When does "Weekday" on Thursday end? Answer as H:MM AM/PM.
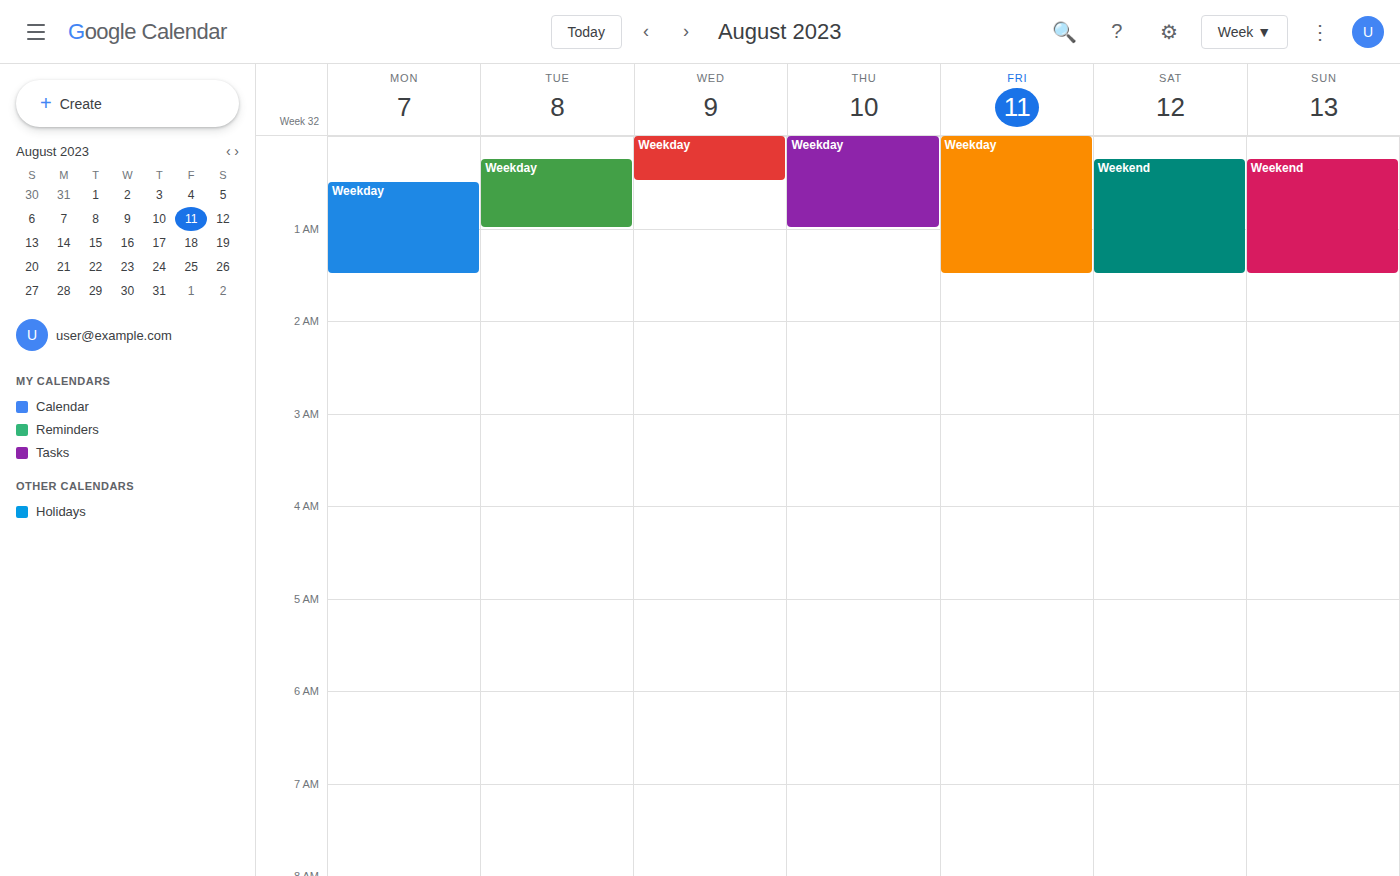
1:00 AM